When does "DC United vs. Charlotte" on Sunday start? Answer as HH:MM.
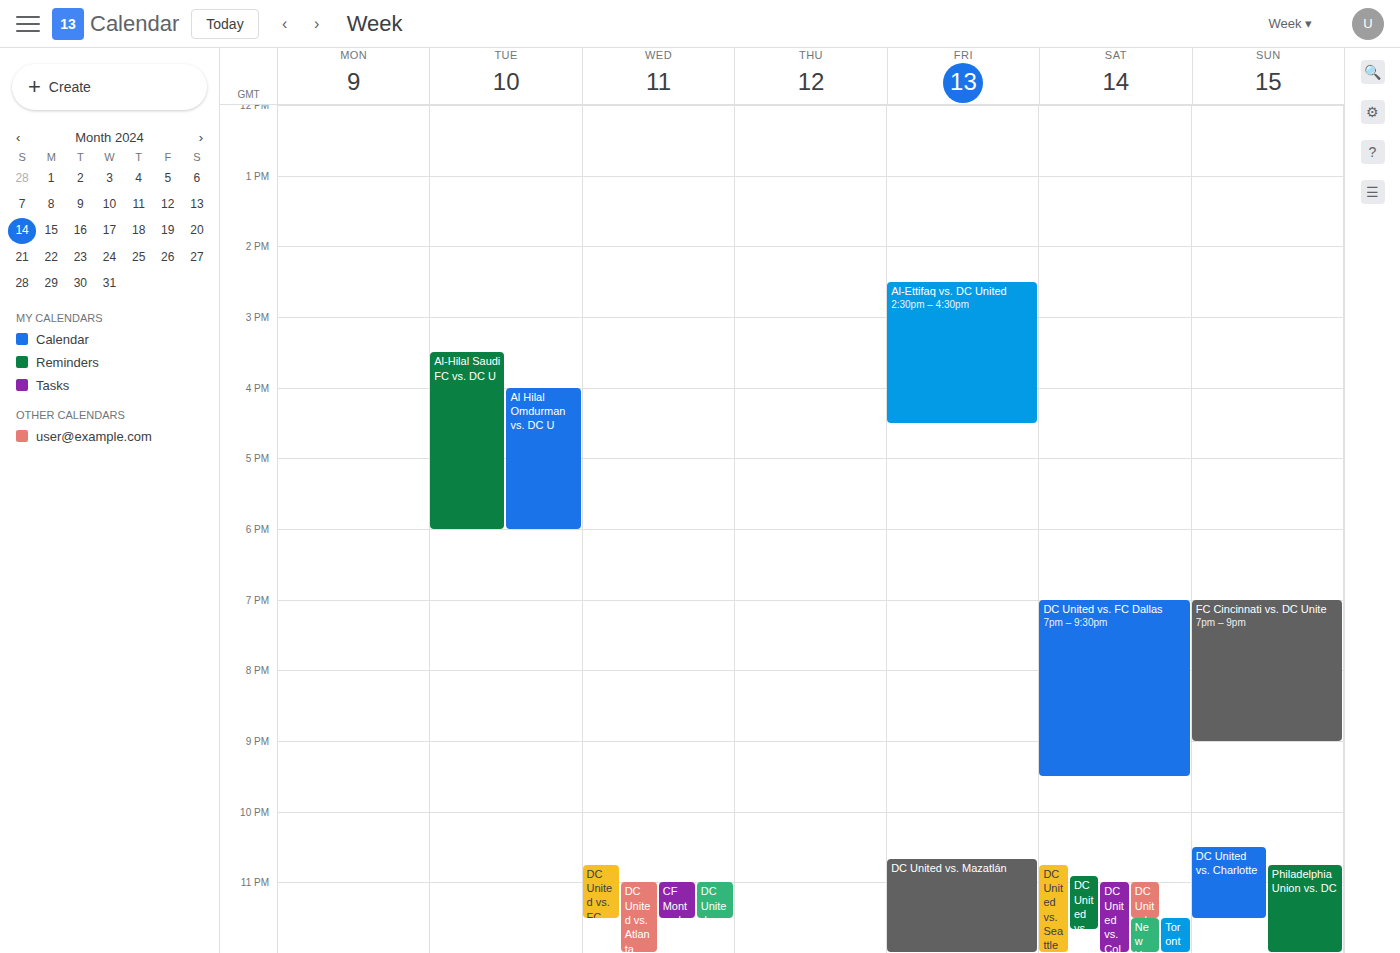
22:30